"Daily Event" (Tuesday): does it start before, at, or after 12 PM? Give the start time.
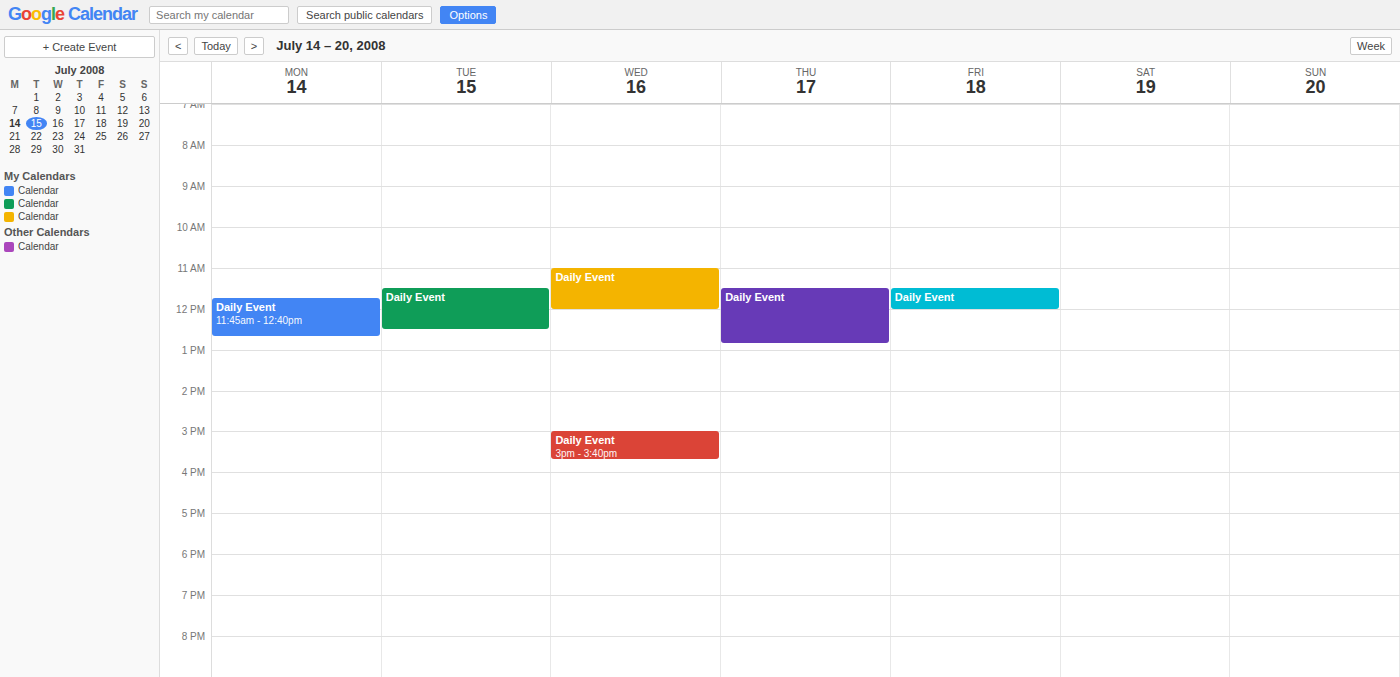
11:30 AM -- before 12 PM, 30 minutes above the 12 PM line.